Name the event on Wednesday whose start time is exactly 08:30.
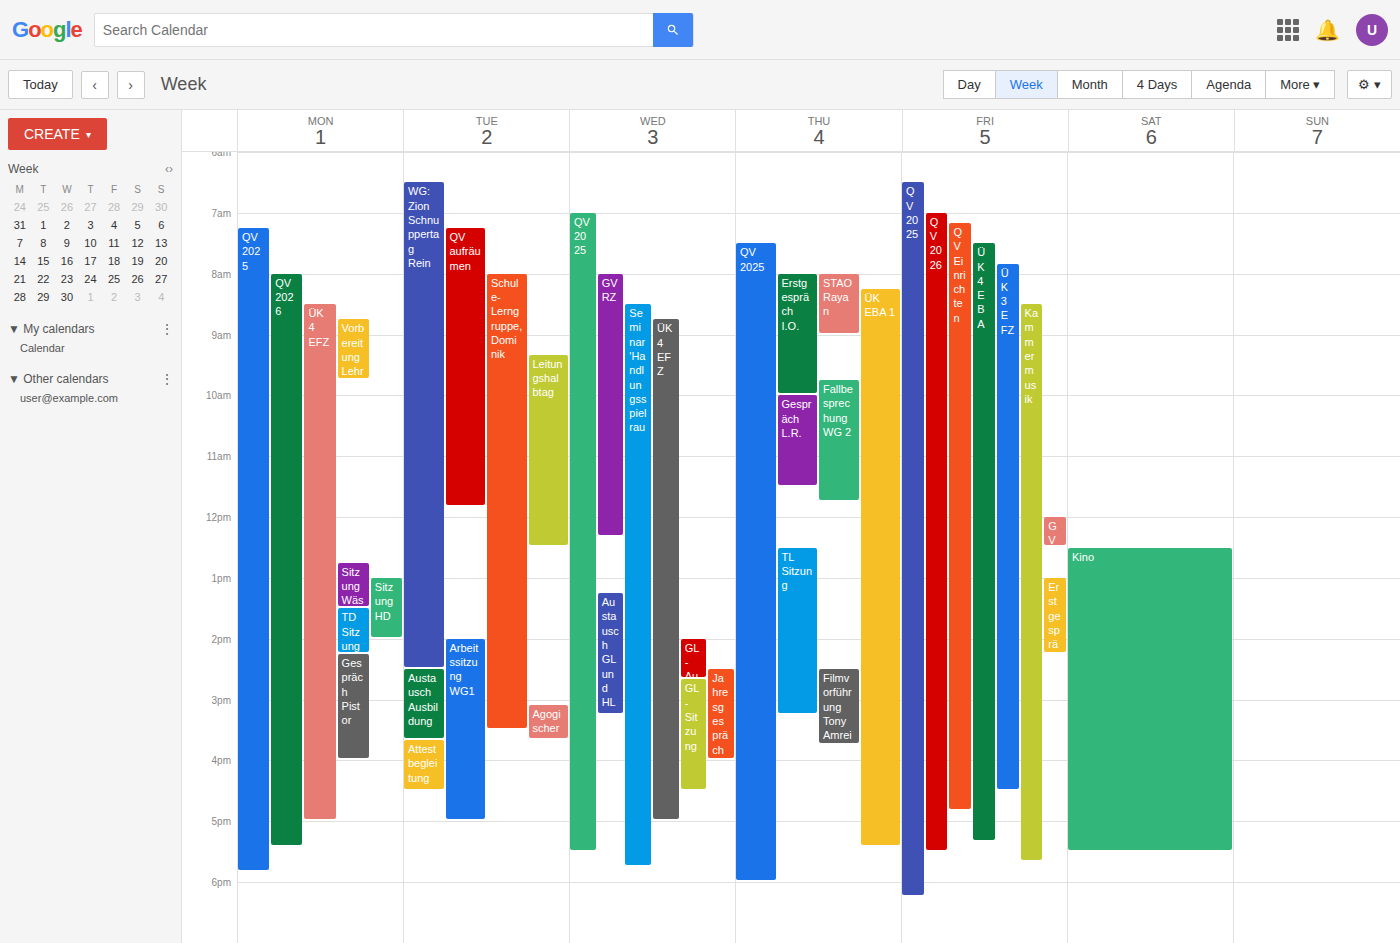
"Seminar 'Handlungsspielrau"